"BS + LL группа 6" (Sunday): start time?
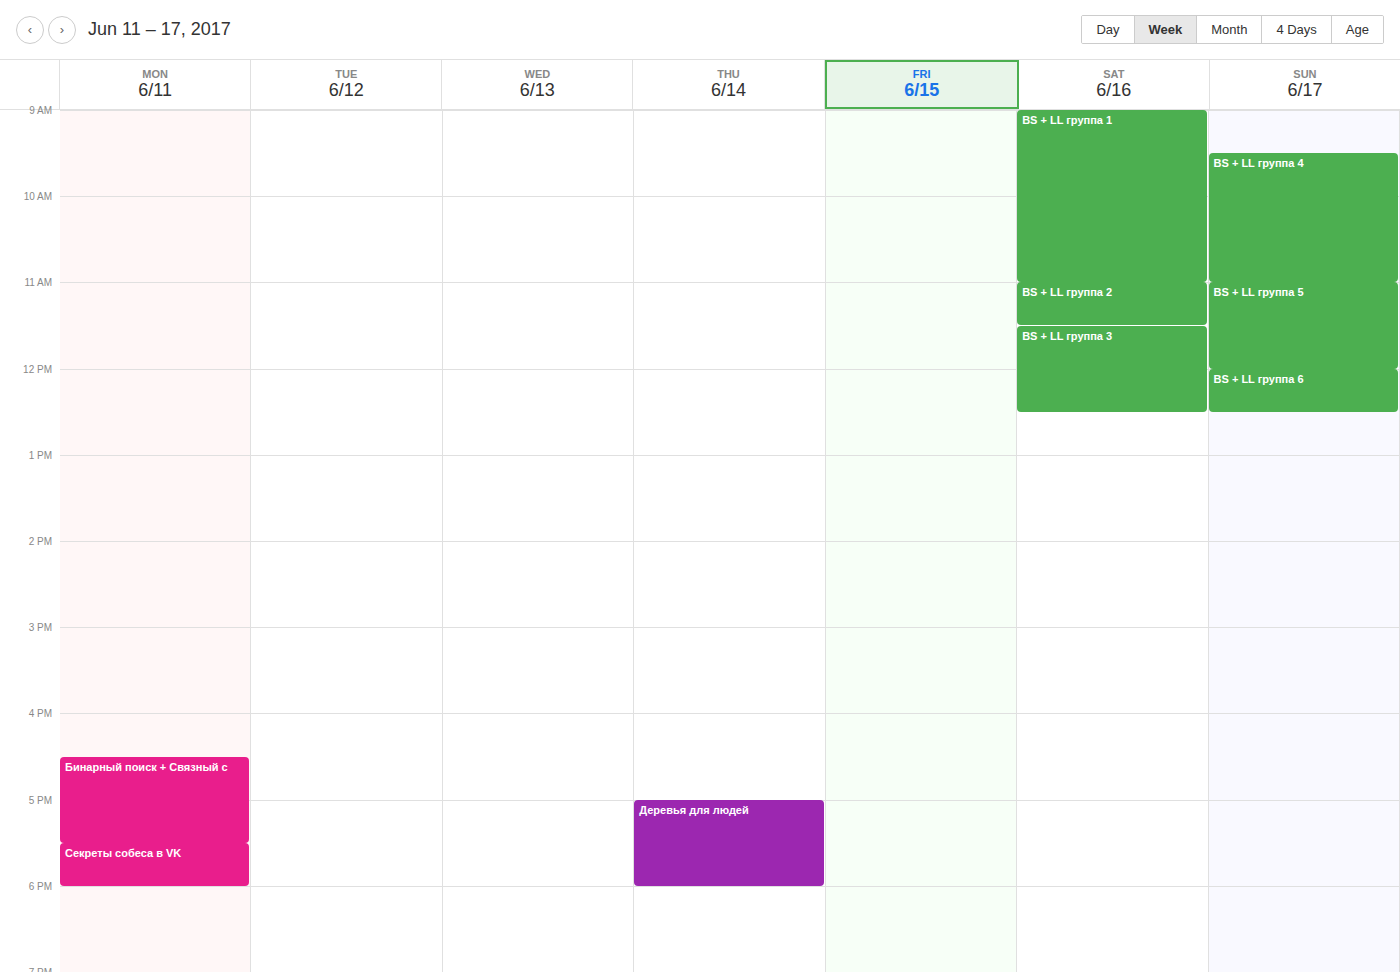
12:00